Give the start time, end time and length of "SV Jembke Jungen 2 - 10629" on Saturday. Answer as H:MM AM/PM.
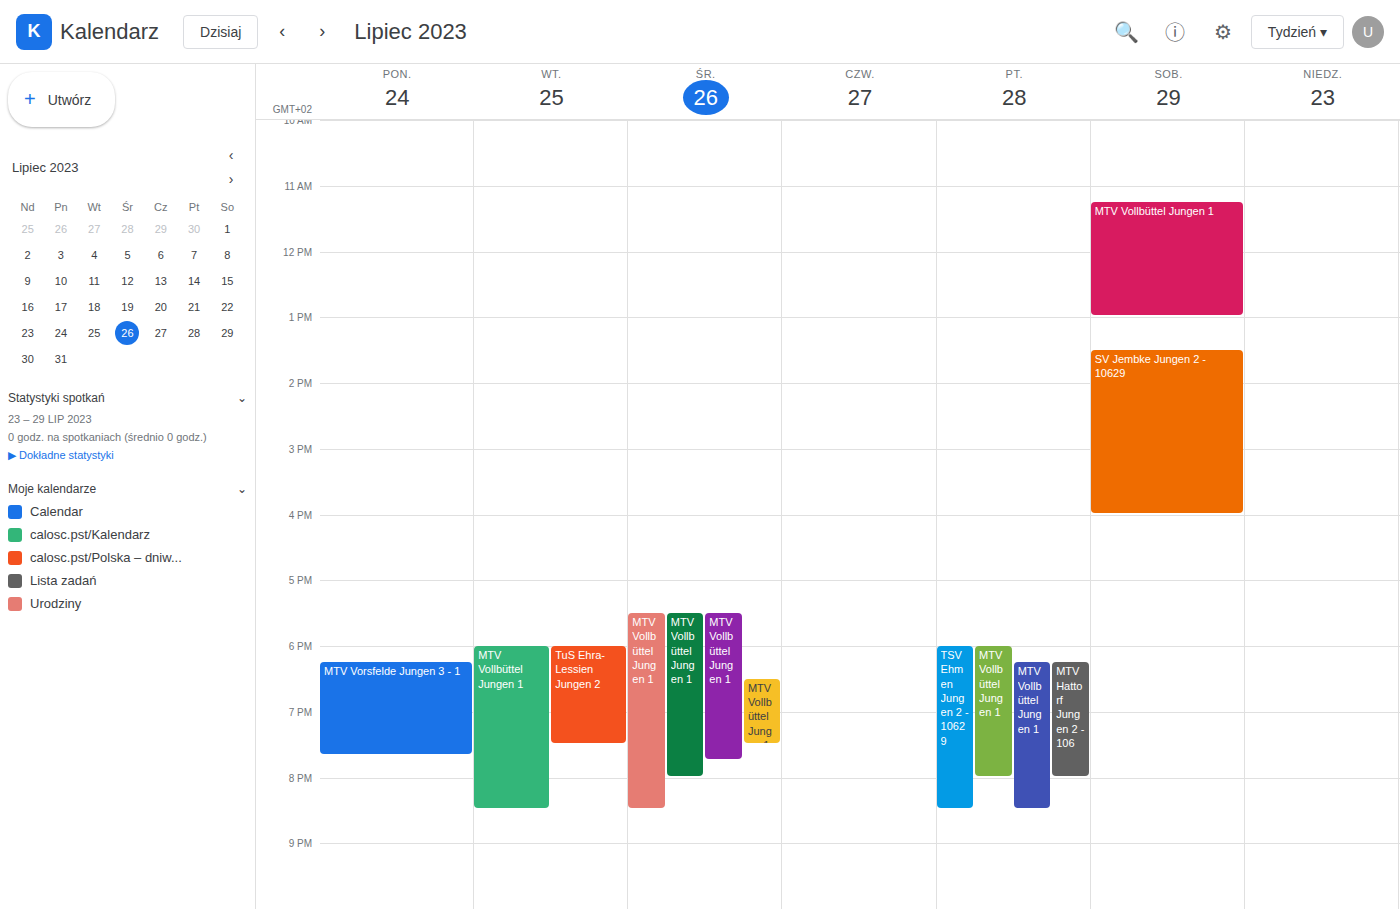
1:30 PM to 4:00 PM, 2 hours 30 minutes